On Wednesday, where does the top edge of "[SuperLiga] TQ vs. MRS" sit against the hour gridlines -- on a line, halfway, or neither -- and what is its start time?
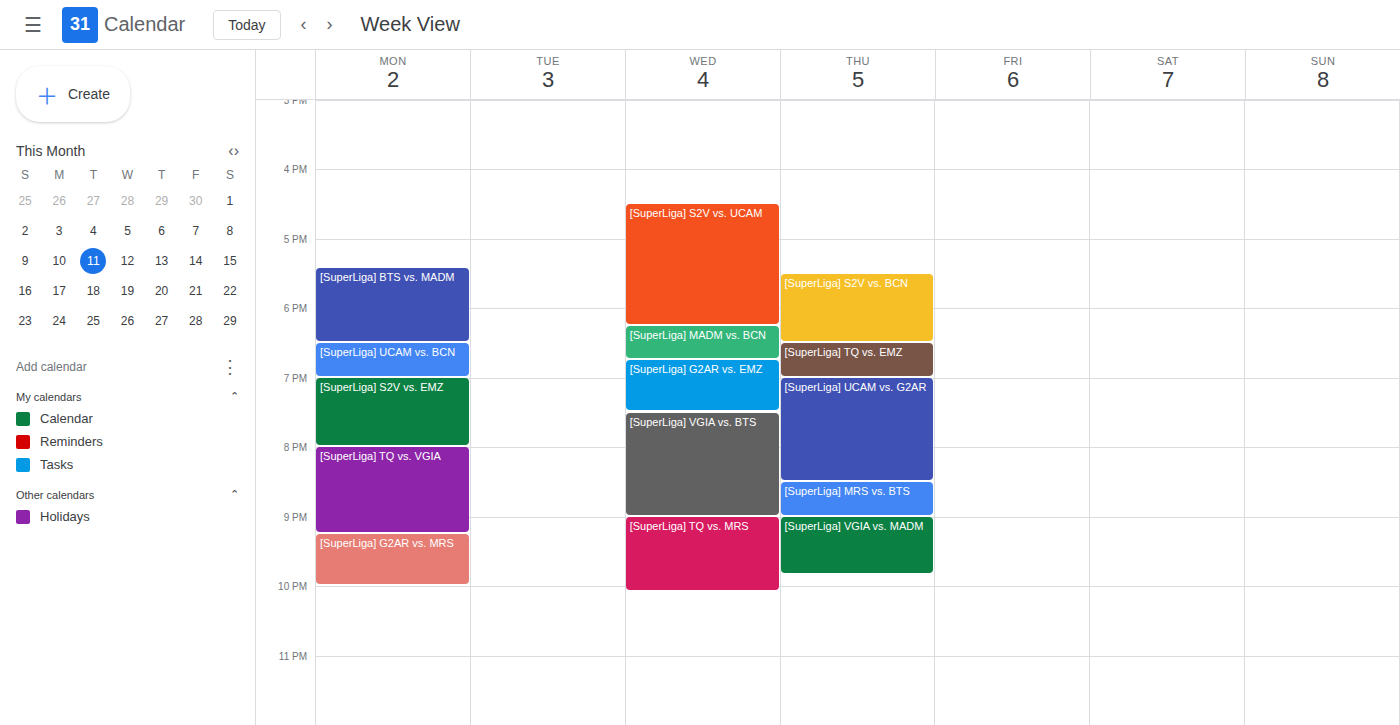
9:00 PM -- exactly on the 9 PM line.